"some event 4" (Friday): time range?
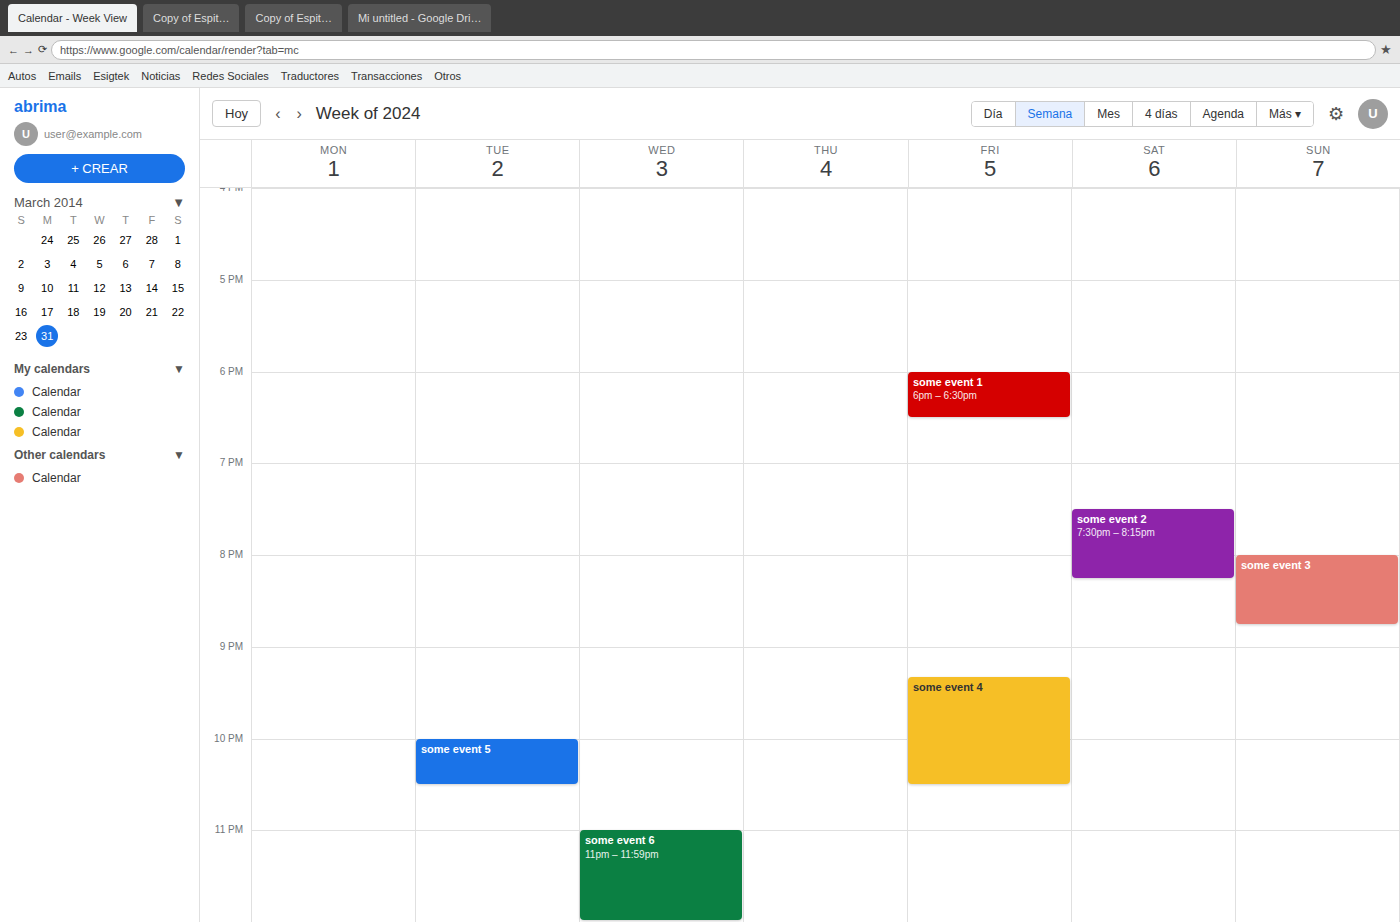
9:20 PM to 10:30 PM